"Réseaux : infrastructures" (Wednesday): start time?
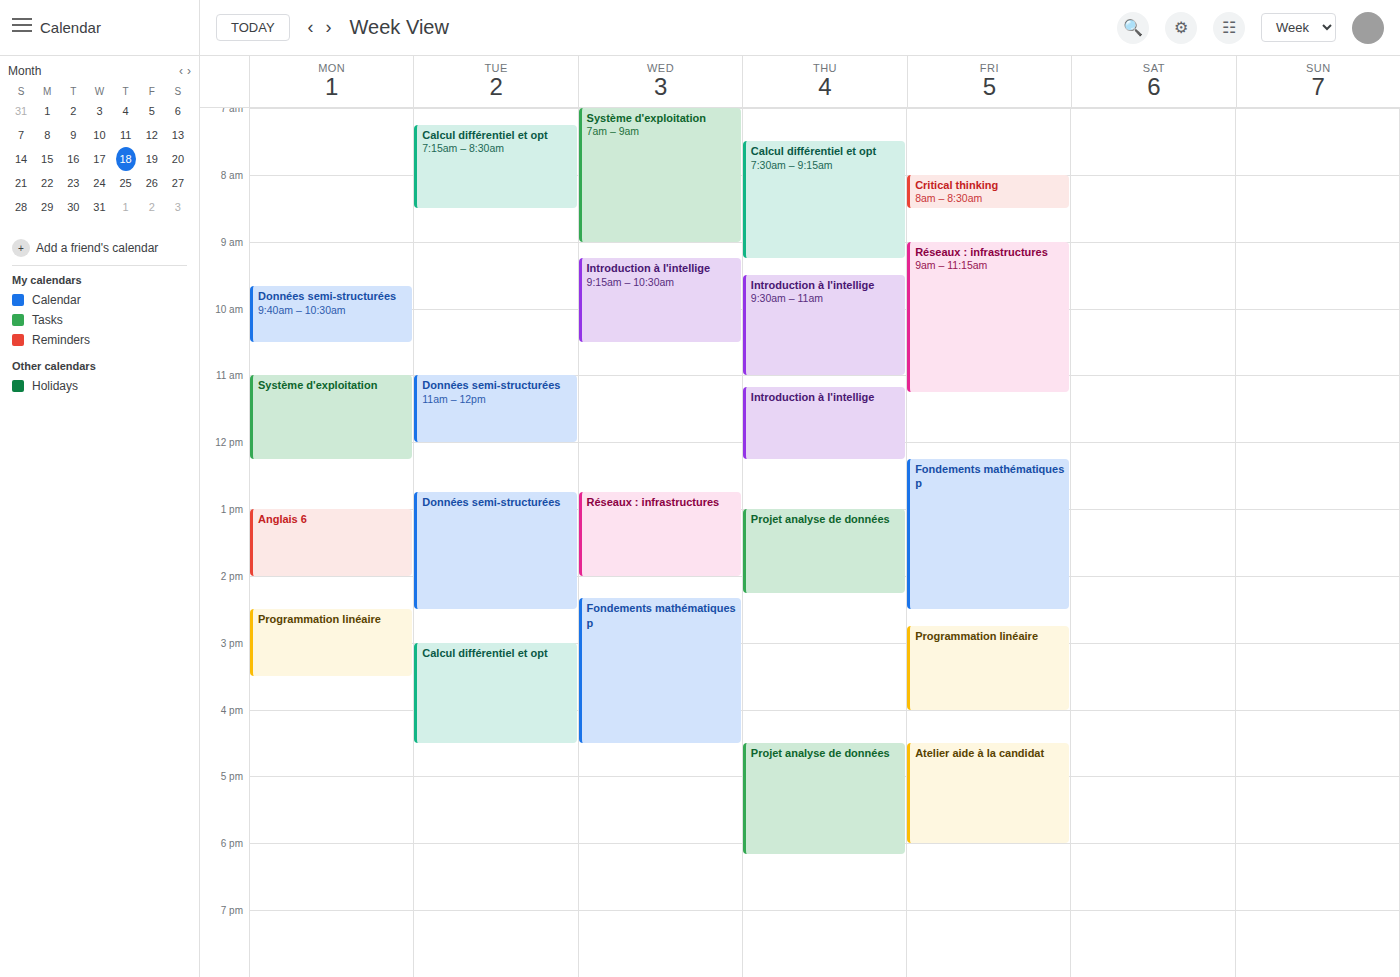
12:45 PM